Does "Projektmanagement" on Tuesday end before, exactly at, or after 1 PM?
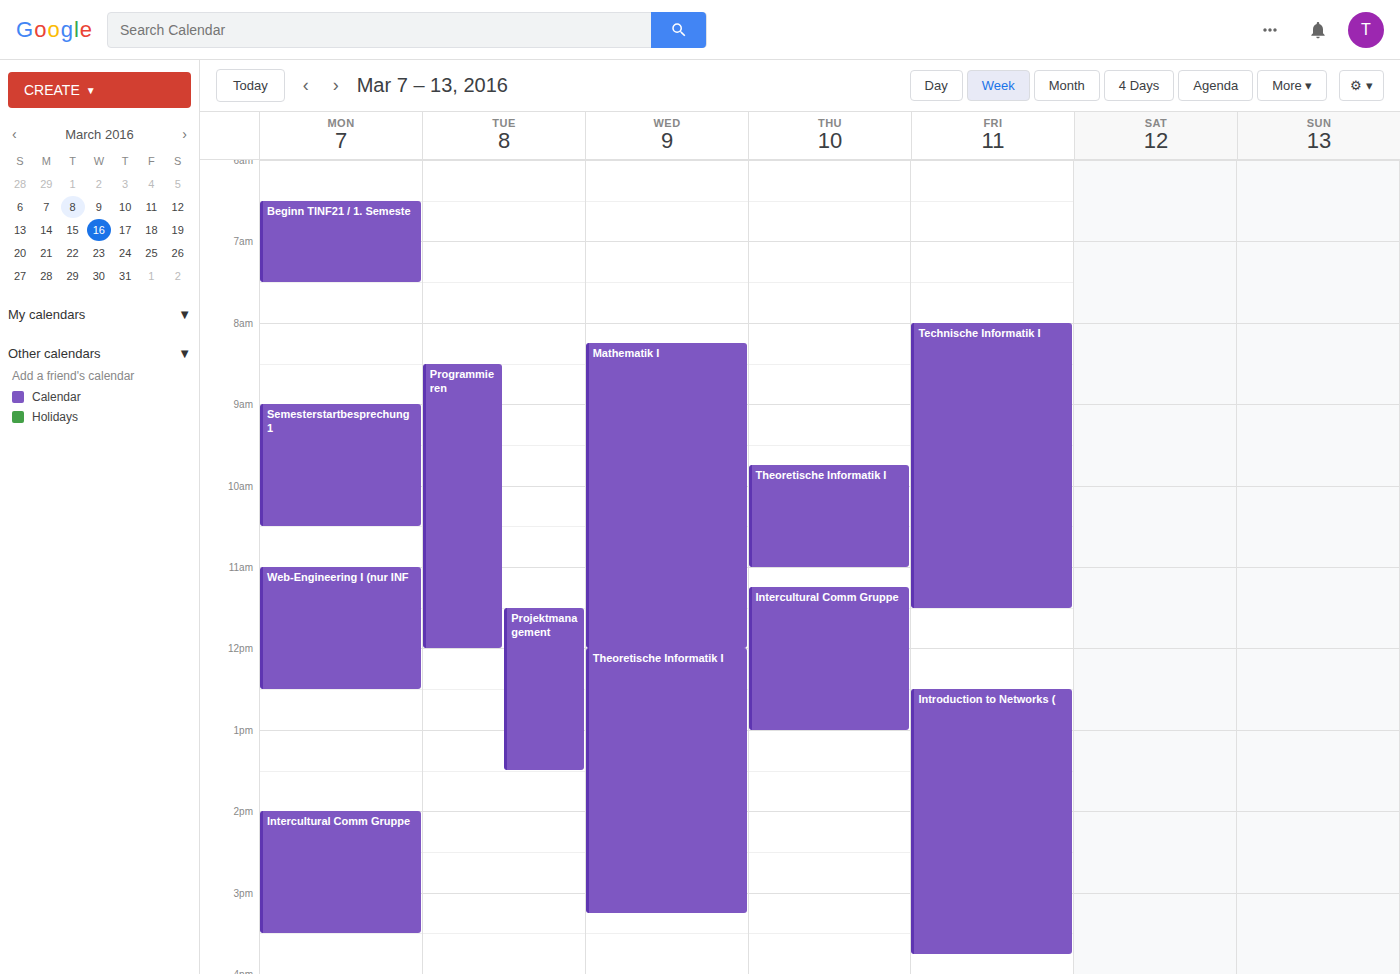
1:30 PM -- after 1 PM, 30 minutes below the 1 PM line.